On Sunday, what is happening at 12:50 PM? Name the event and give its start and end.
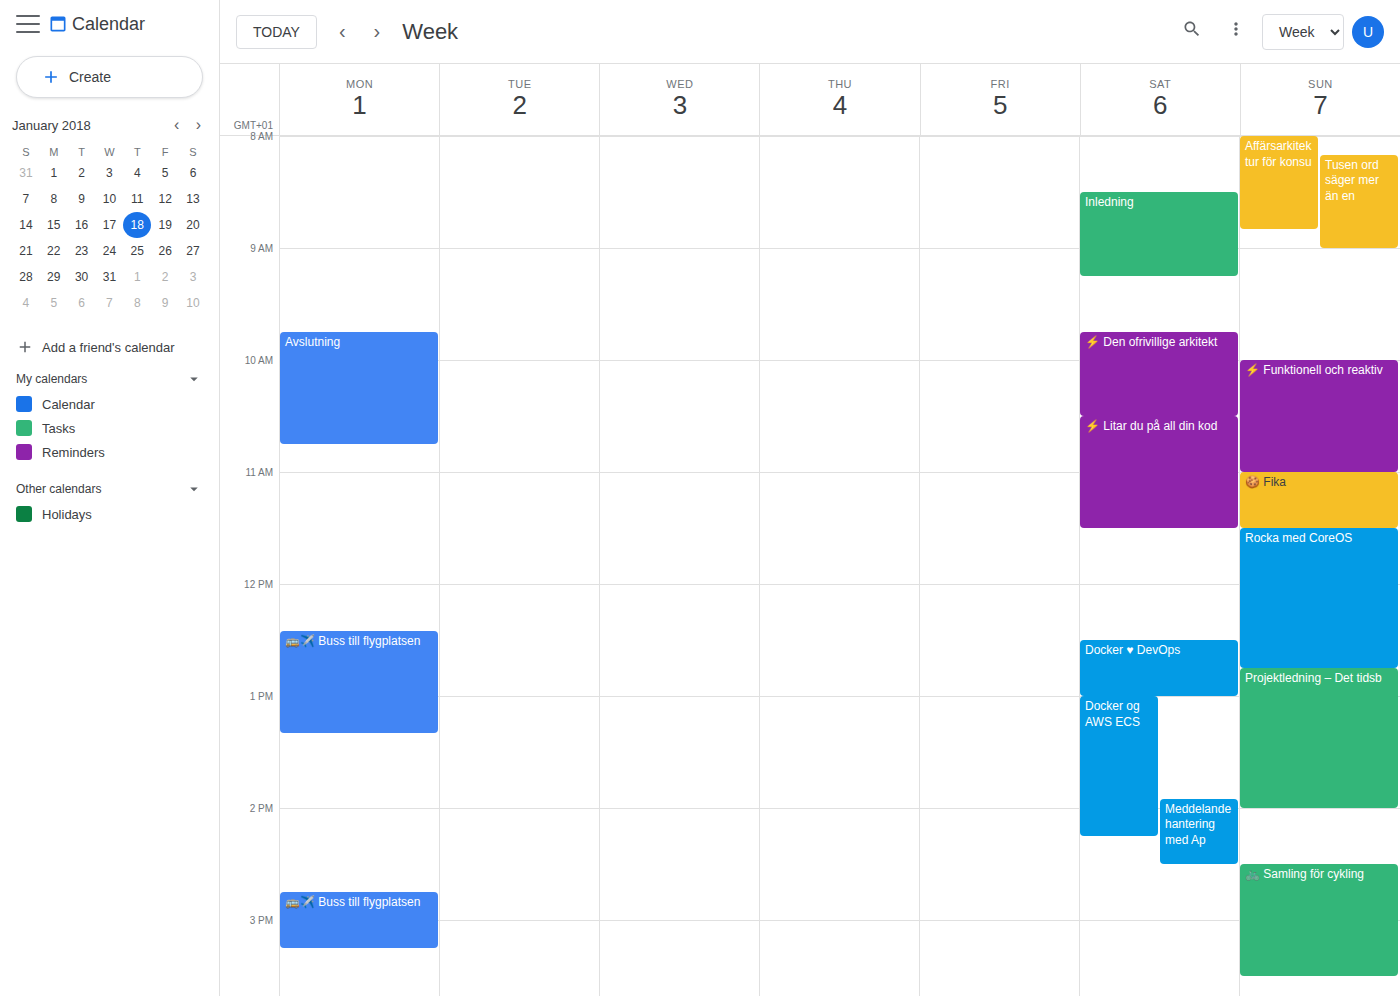
"Projektledning – Det tidsb", 12:45 PM to 2:00 PM